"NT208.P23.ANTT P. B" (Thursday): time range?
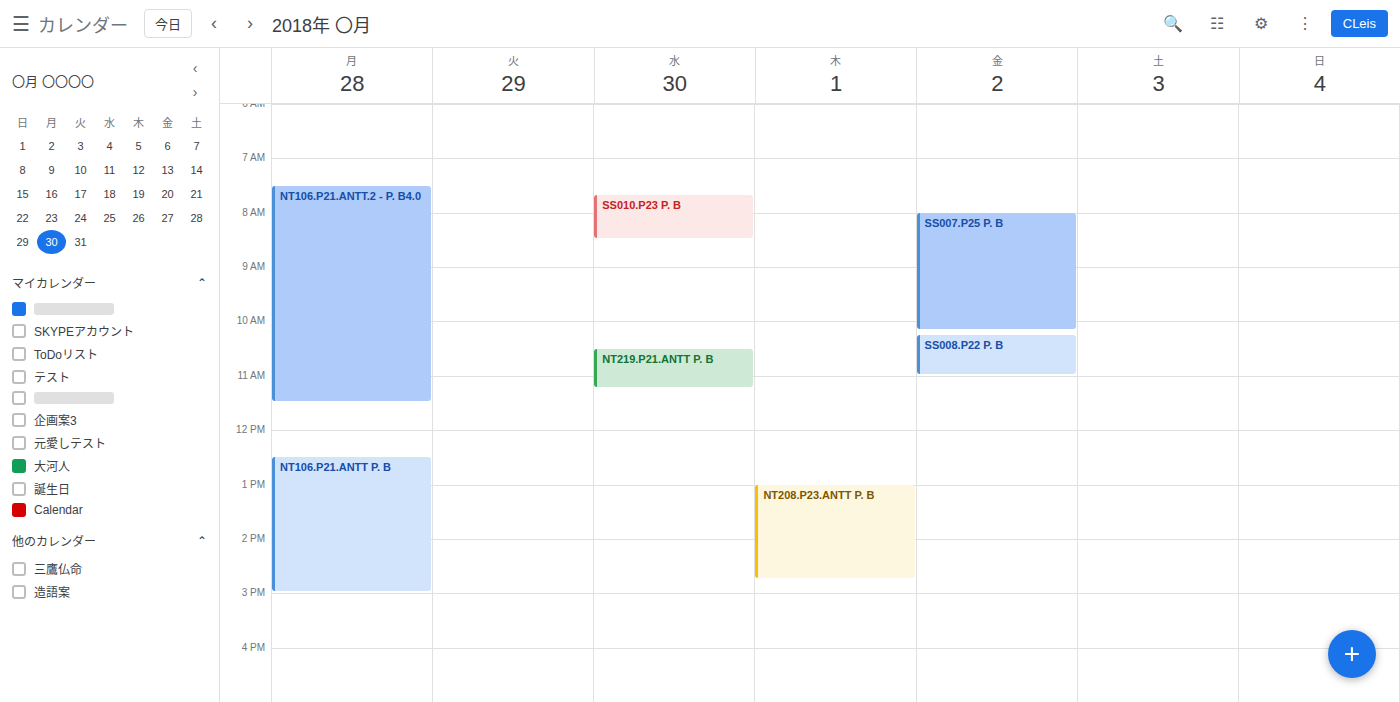
1:00 PM to 2:45 PM